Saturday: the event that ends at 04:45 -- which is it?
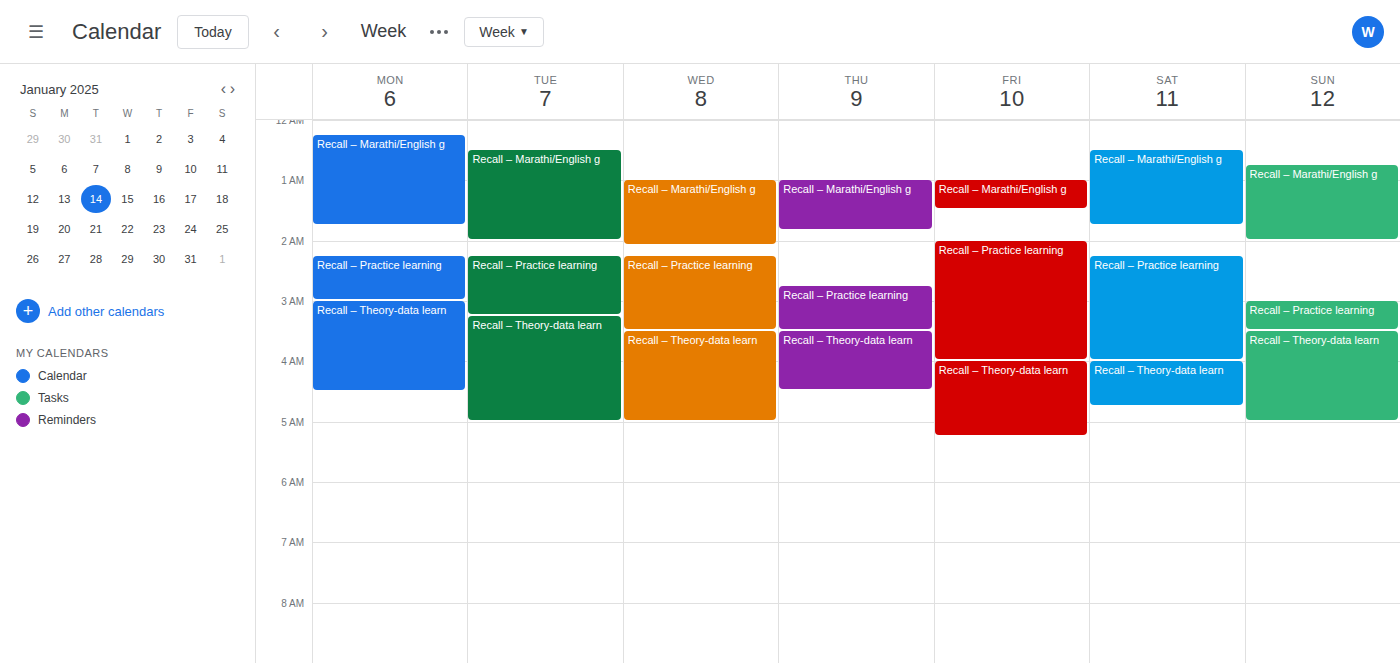
"Recall – Theory-data learn"